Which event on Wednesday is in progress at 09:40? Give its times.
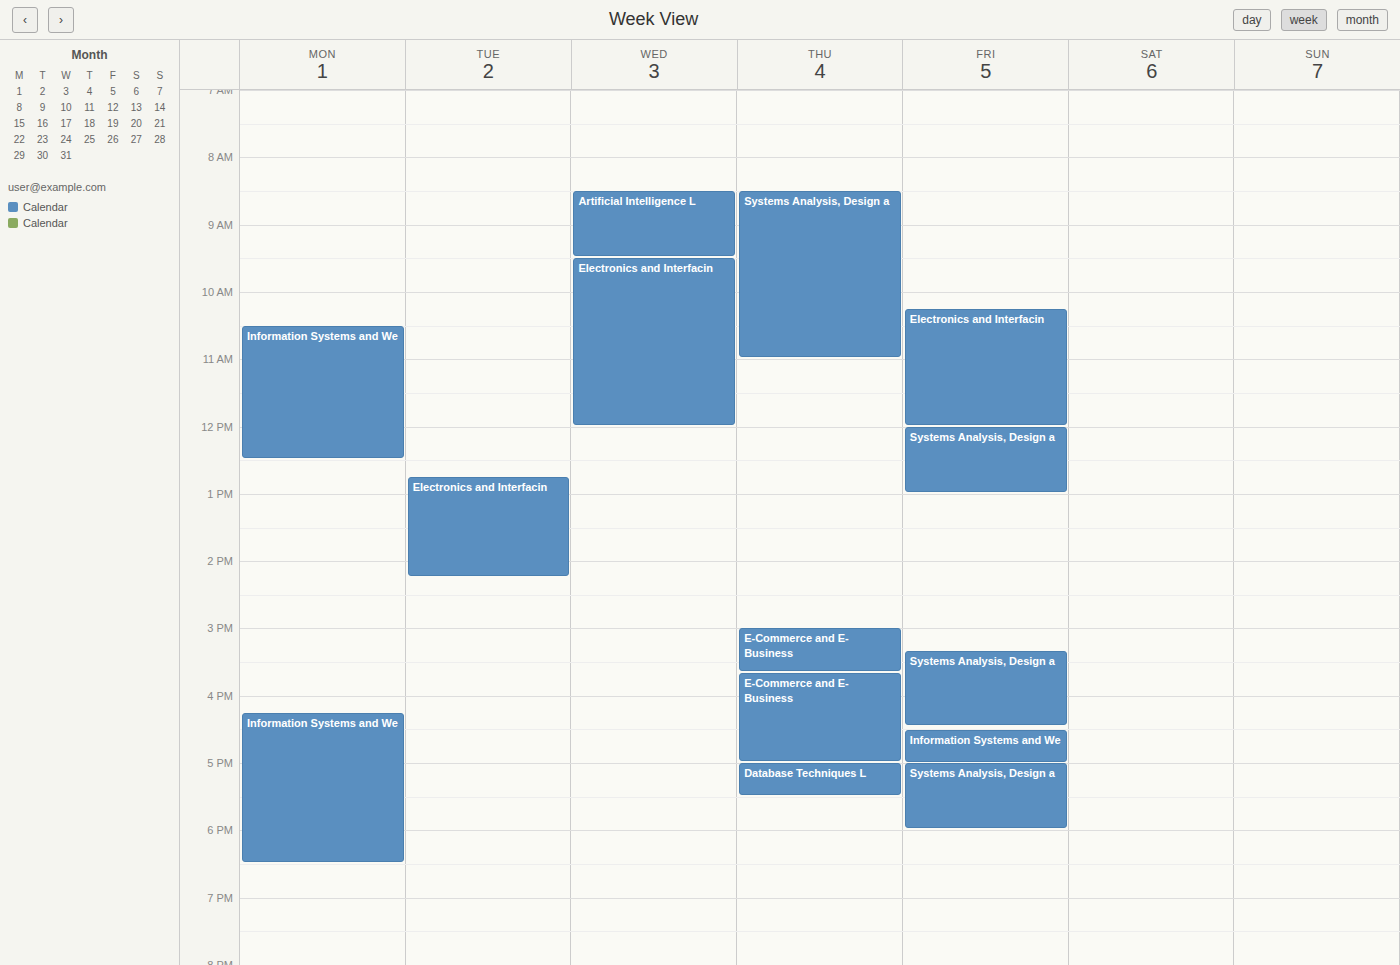
"Electronics and Interfacin", 09:30 to 12:00